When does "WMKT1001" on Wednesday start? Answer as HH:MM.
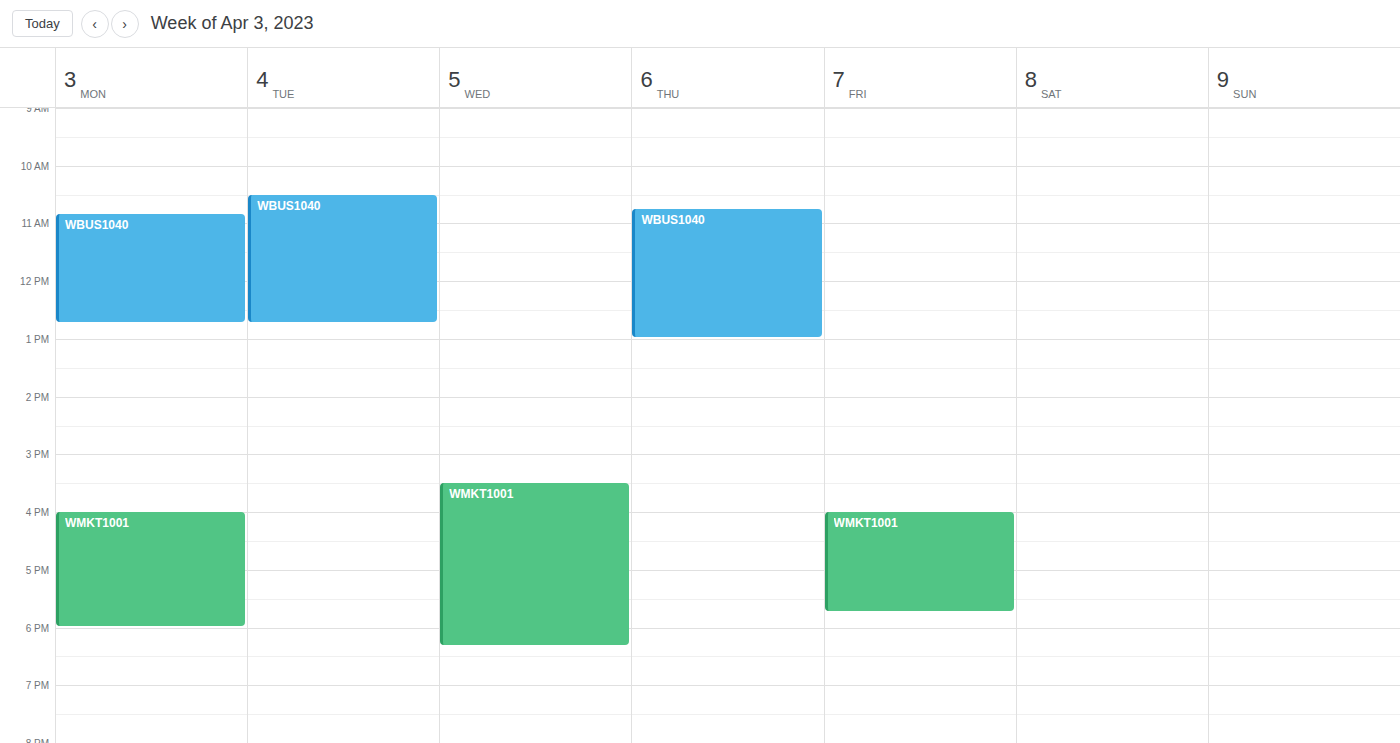
15:30